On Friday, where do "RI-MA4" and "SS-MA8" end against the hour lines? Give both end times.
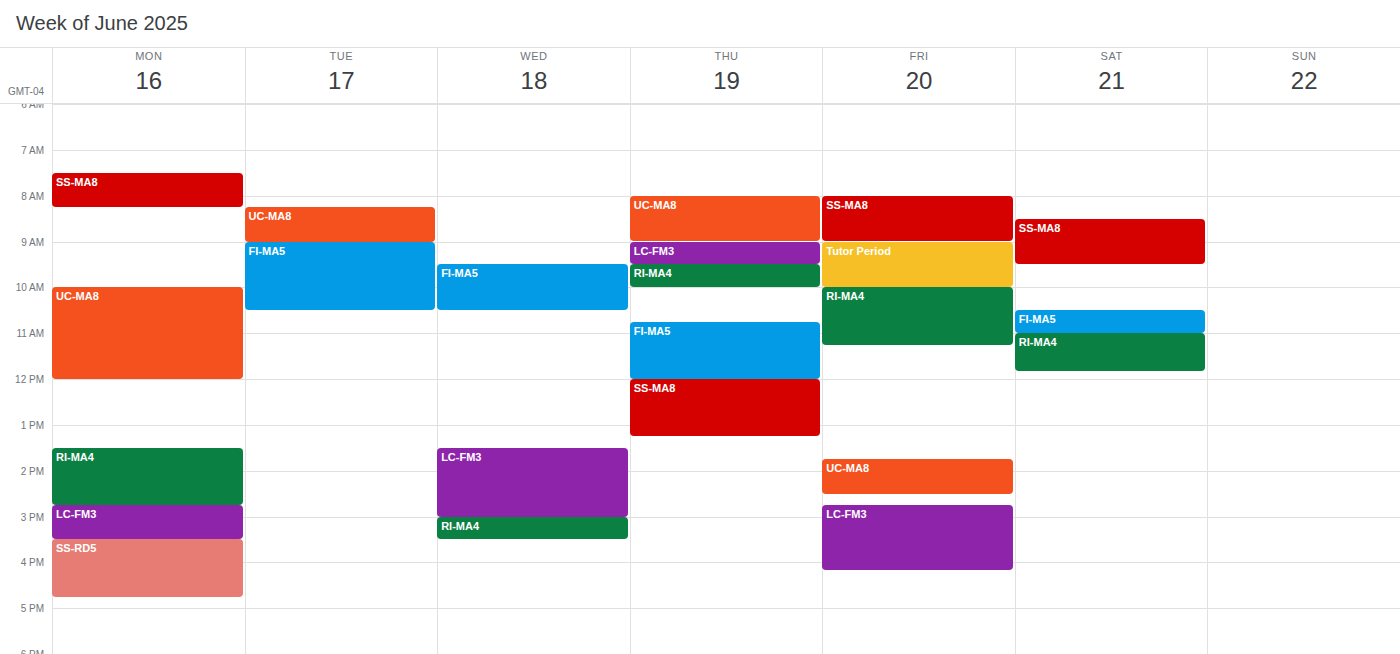
"RI-MA4": 11:15 AM, neither: a quarter of the way from the 11 AM line to the 12 PM line. "SS-MA8": 9:00 AM, exactly on the 9 AM line.